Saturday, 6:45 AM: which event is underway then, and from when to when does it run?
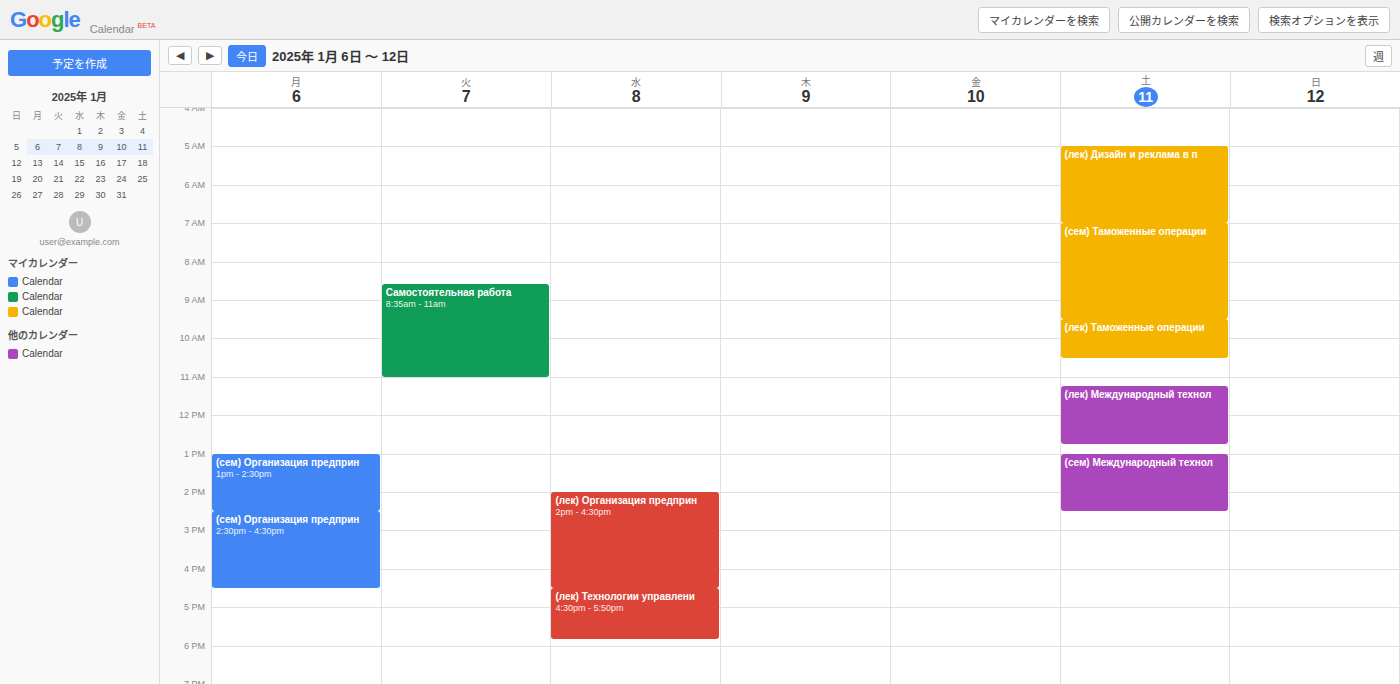
"(лек) Дизайн и реклама в п", 5:00 AM to 7:00 AM